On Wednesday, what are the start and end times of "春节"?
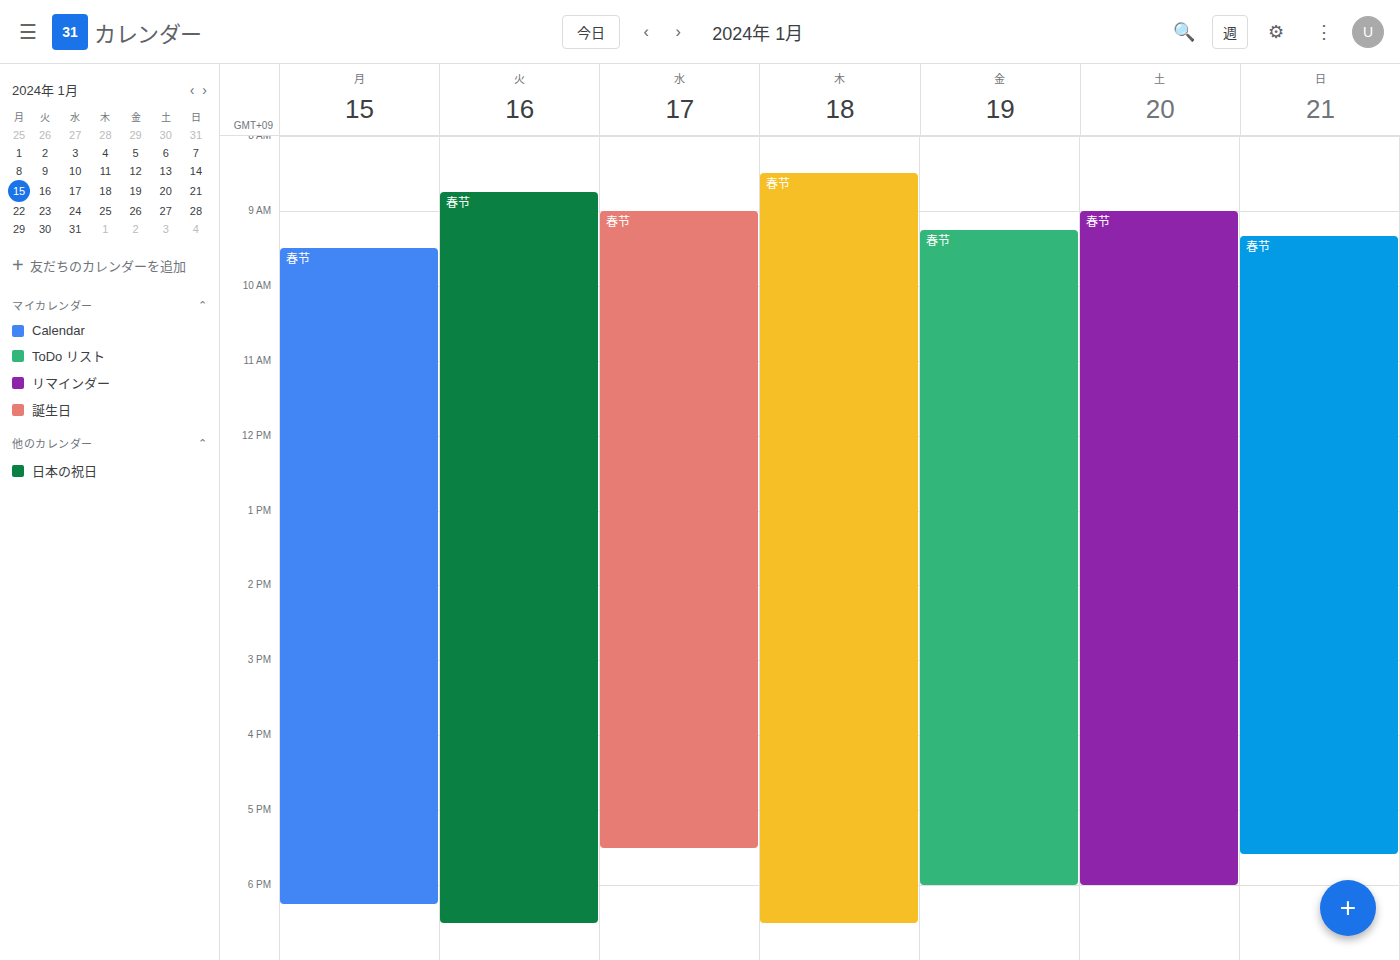
9:00 AM to 5:30 PM